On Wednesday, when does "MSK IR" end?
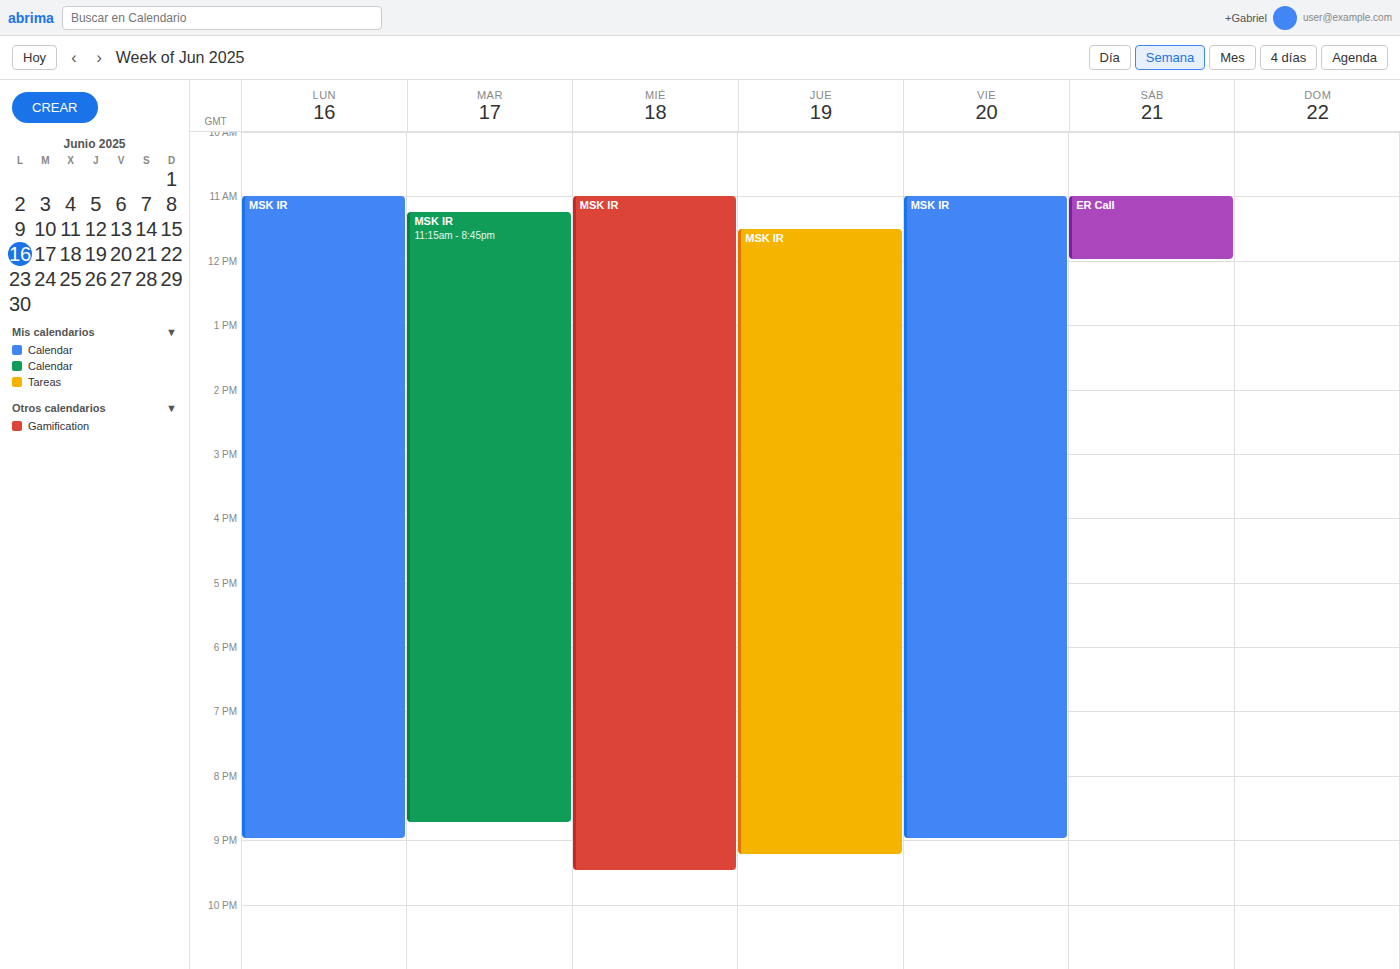
9:30 PM